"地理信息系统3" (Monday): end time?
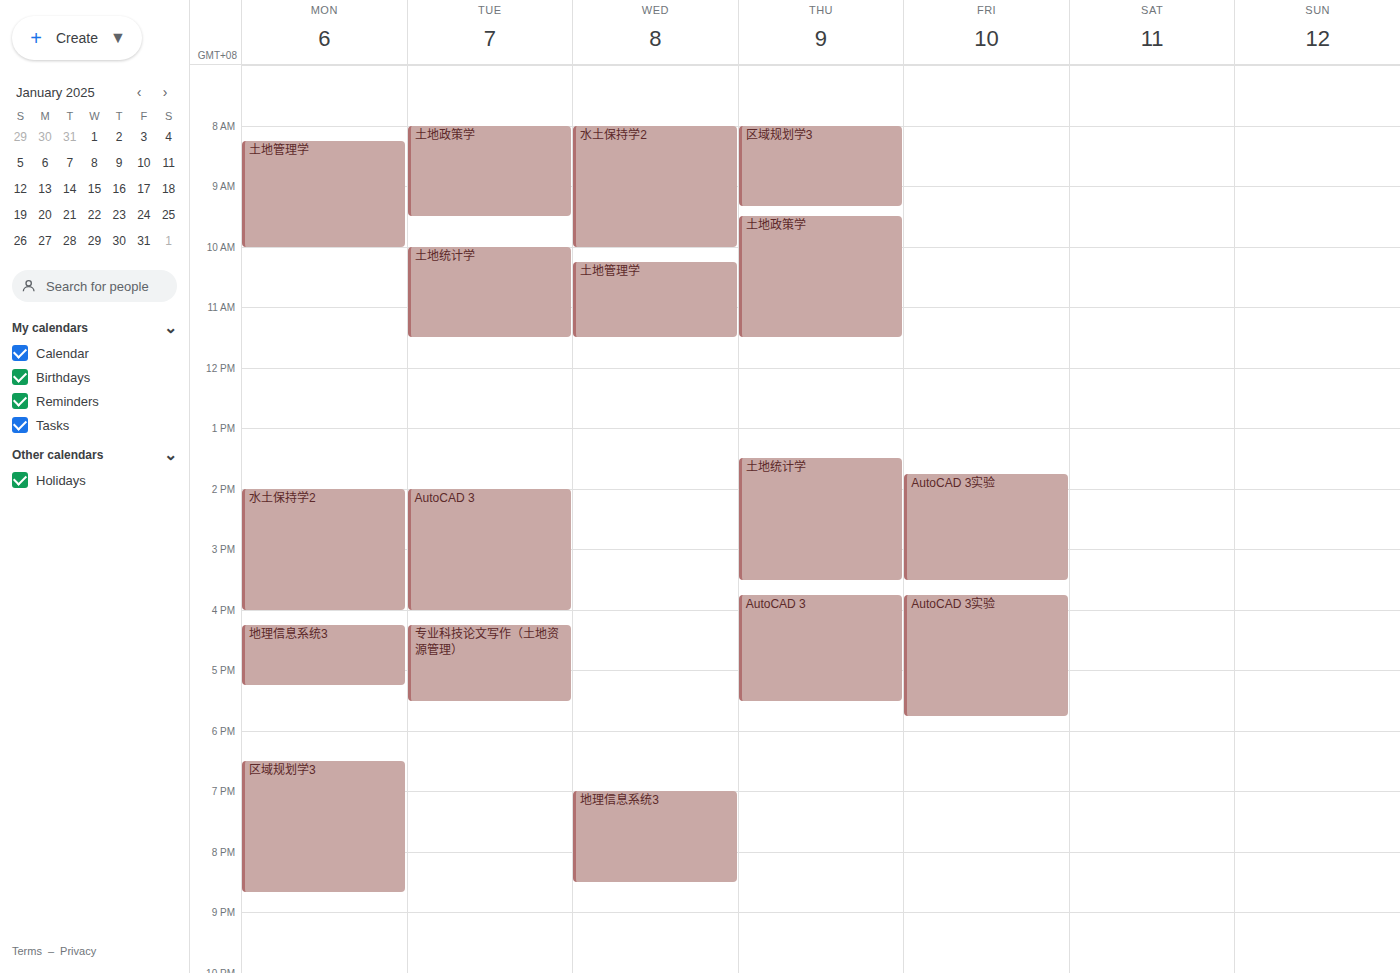
5:15 PM